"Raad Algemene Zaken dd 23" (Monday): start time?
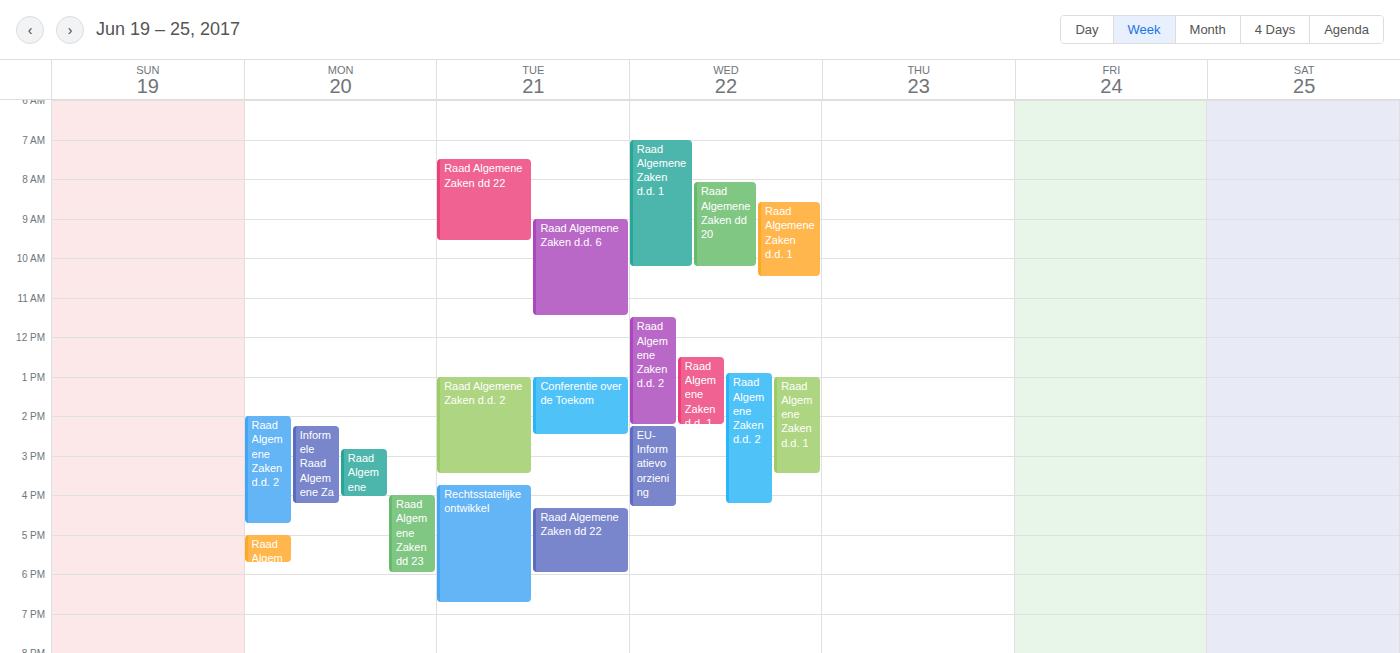
4:00 PM